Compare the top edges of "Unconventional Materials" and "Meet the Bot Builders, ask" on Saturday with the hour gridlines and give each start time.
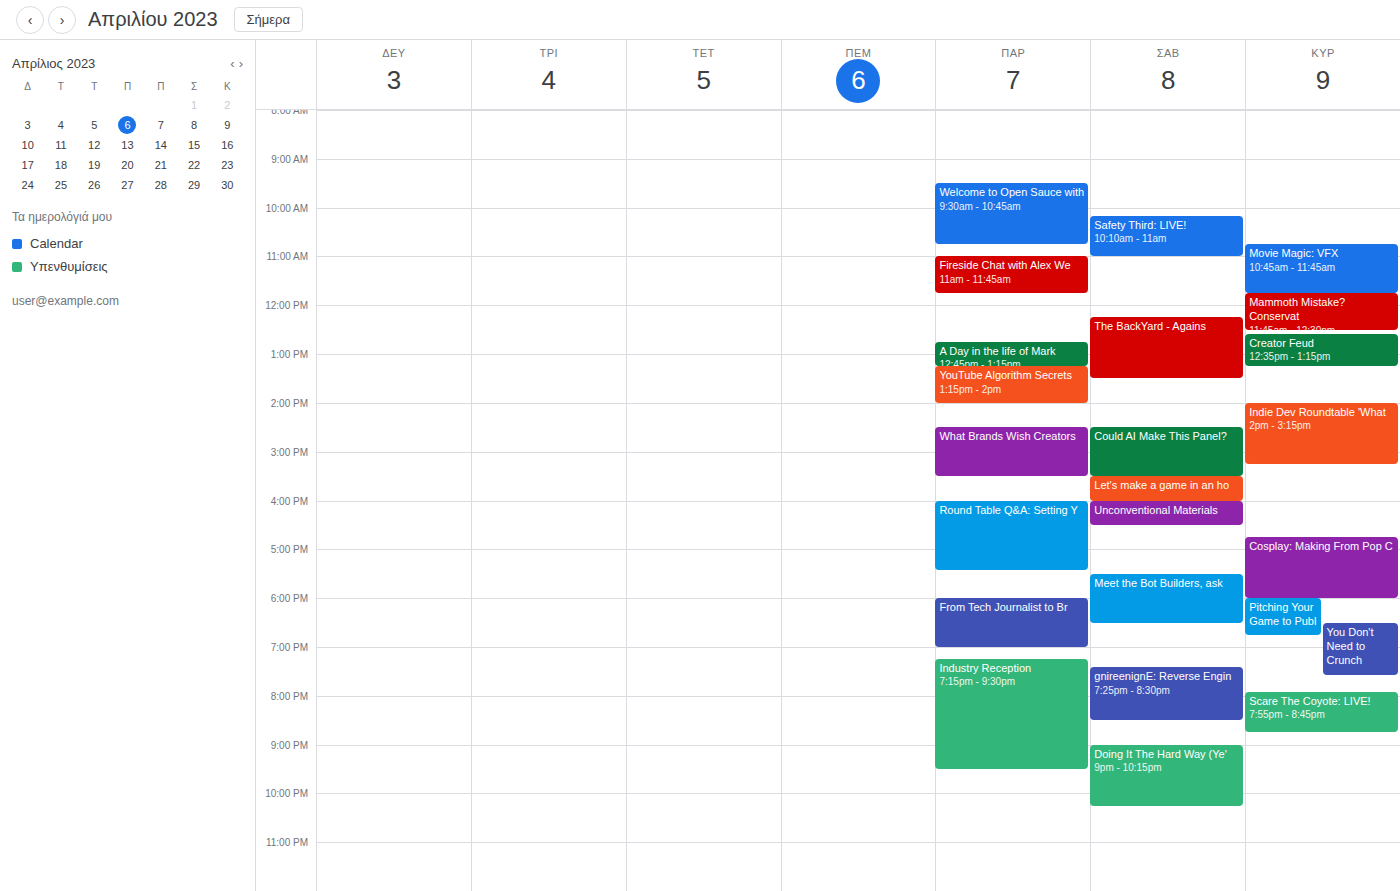
"Unconventional Materials": 4:00 PM, exactly on the 4 PM line. "Meet the Bot Builders, ask": 5:30 PM, halfway between the 5 PM and 6 PM lines.